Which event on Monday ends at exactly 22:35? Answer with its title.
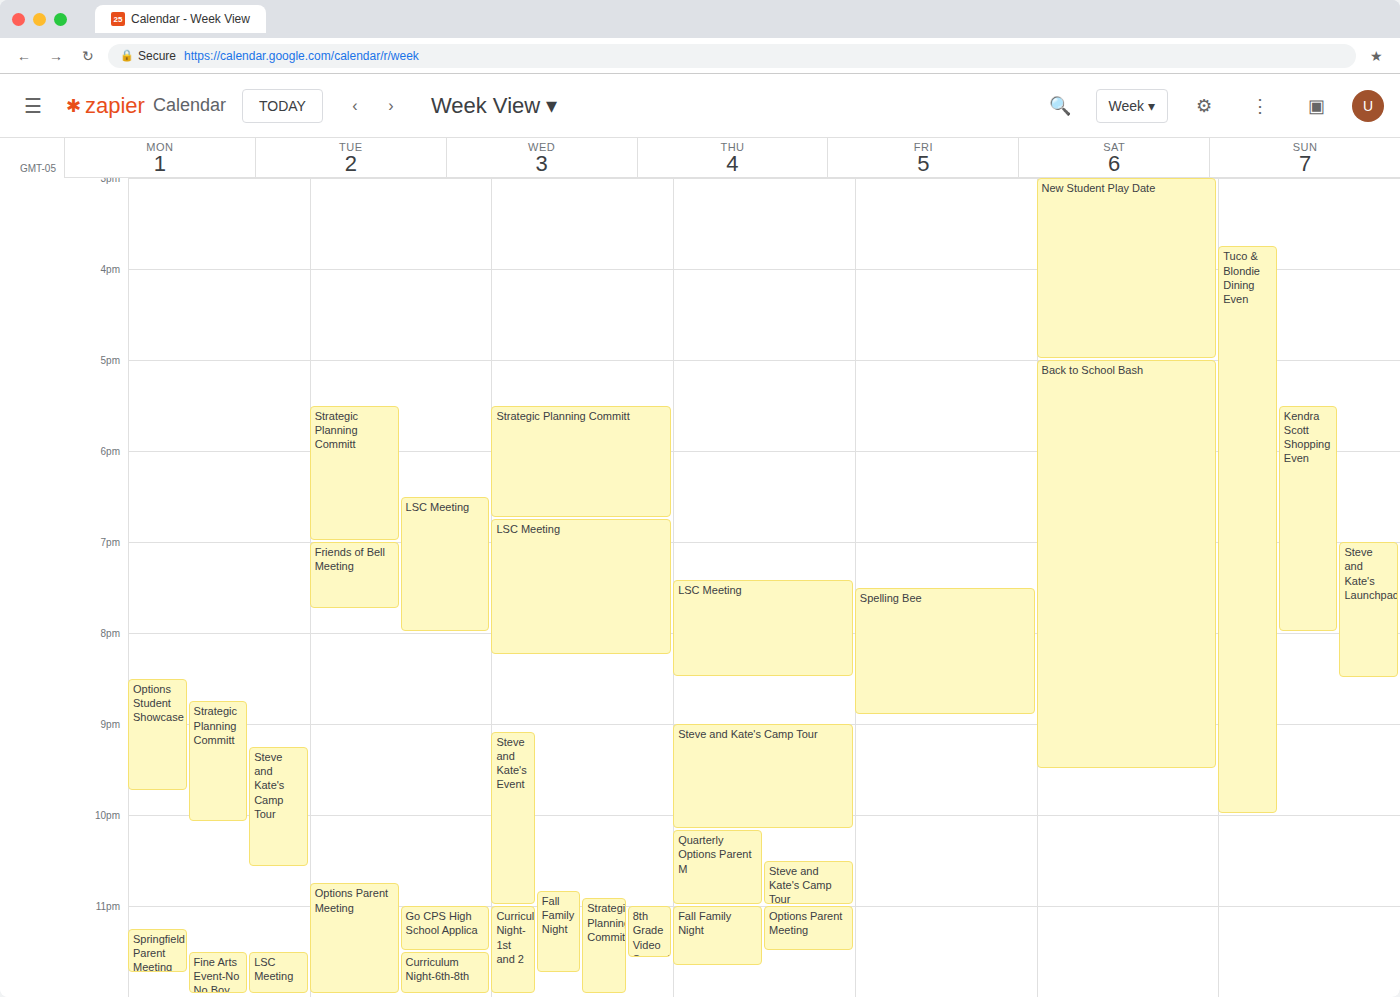
"Steve and Kate's Camp Tour"